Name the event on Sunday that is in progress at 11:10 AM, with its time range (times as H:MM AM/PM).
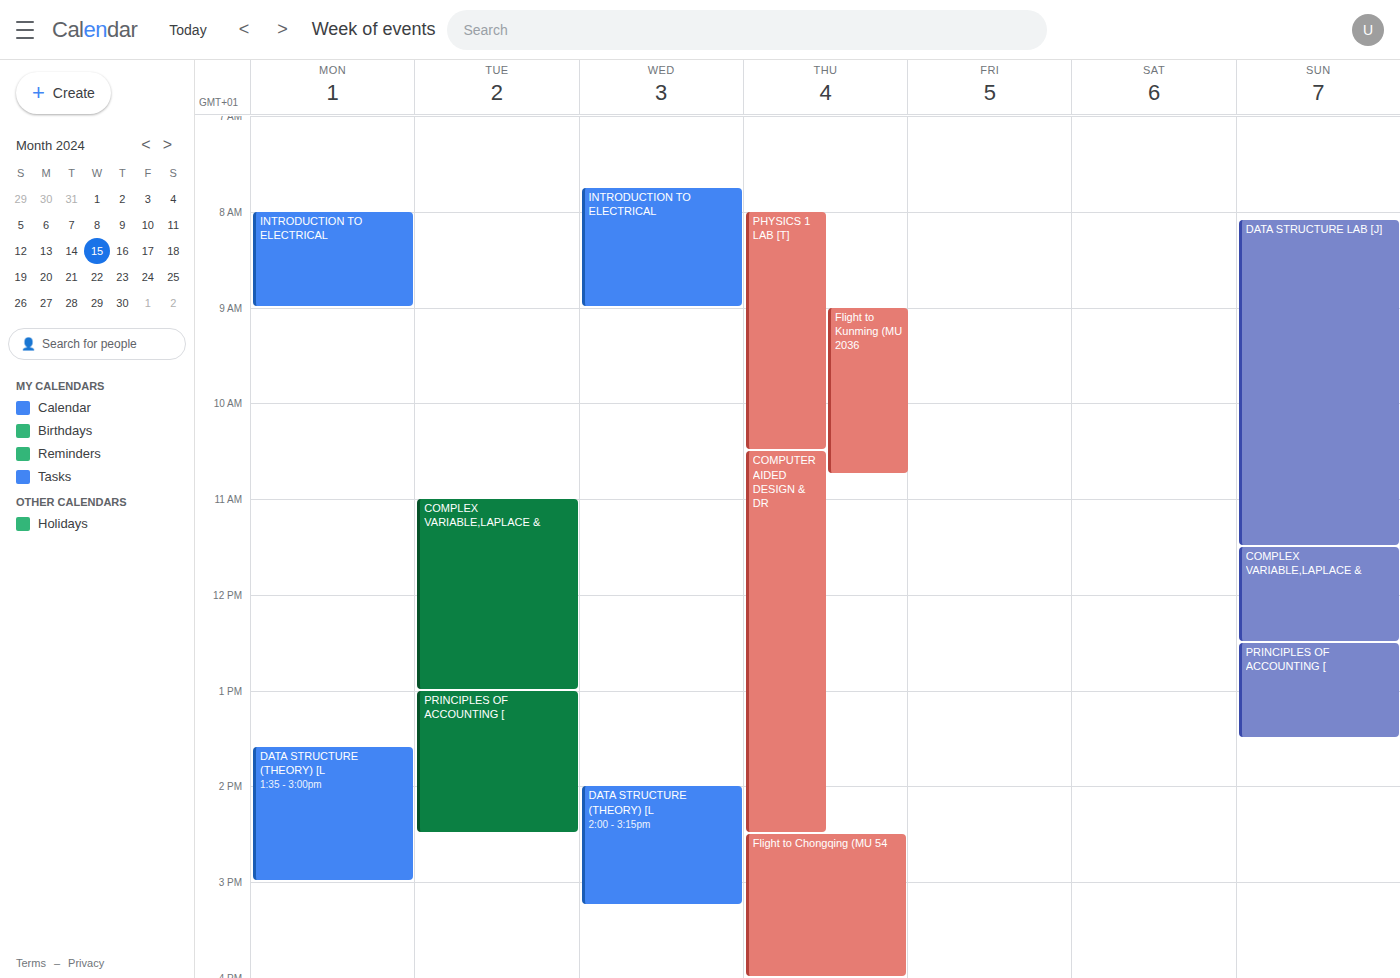
"DATA STRUCTURE LAB [J]", 8:05 AM to 11:30 AM